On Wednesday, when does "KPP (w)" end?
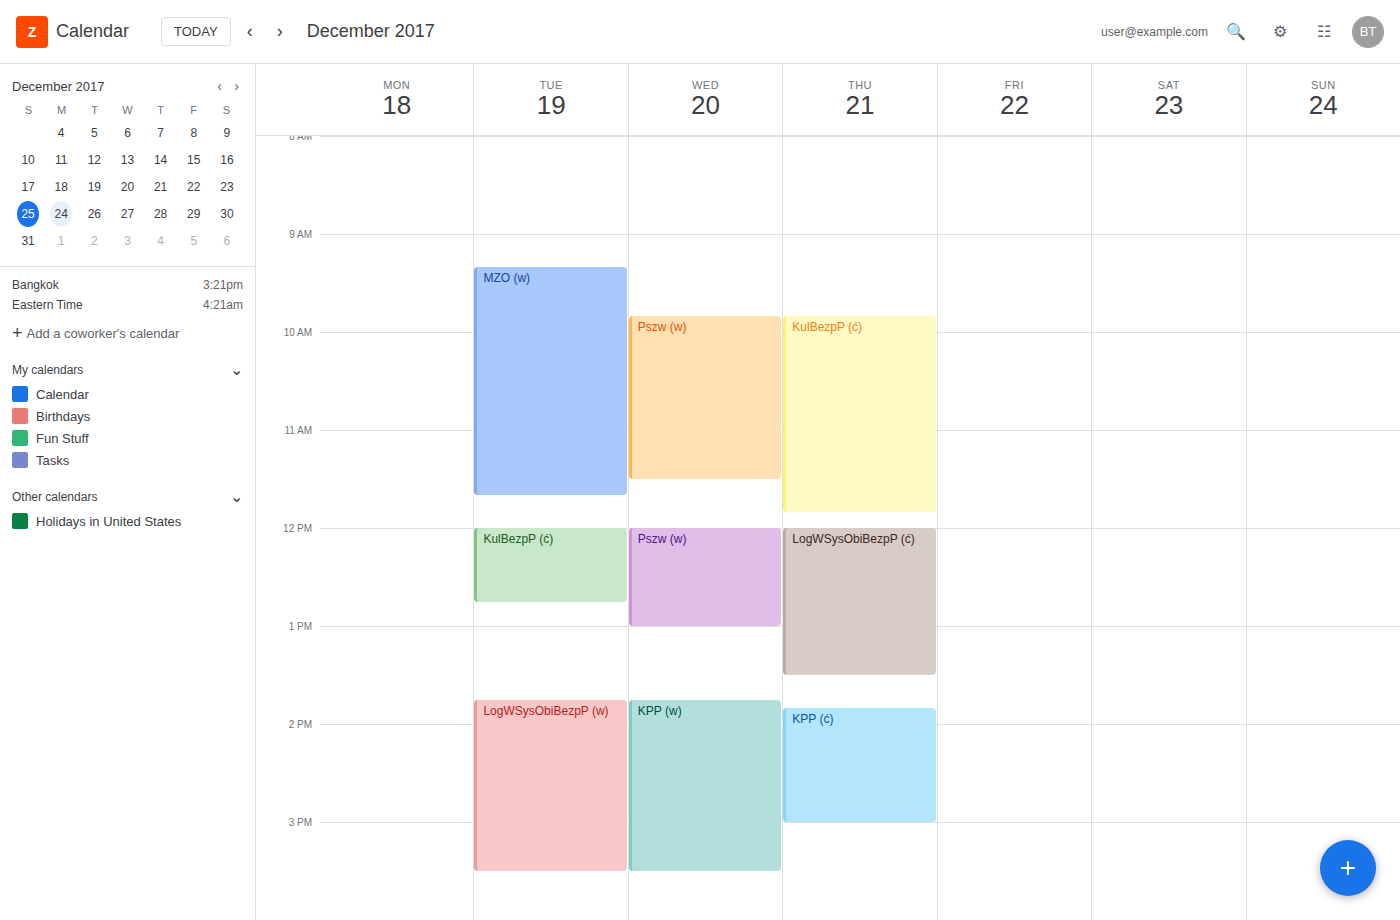
3:30 PM